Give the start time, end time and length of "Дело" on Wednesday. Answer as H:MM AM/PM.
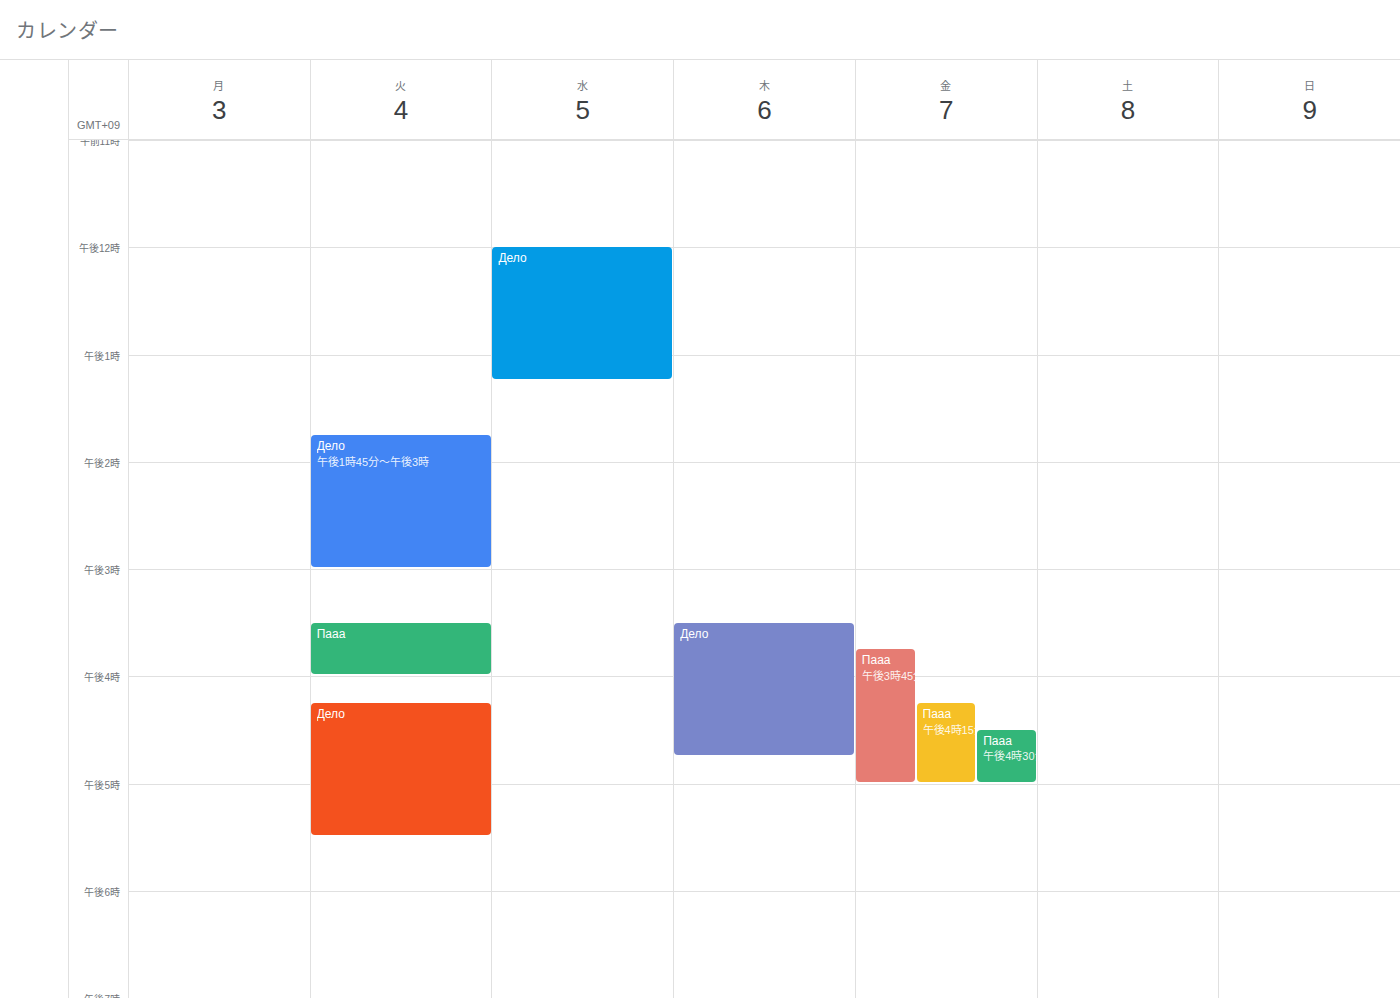
12:00 PM to 1:15 PM, 1 hour 15 minutes